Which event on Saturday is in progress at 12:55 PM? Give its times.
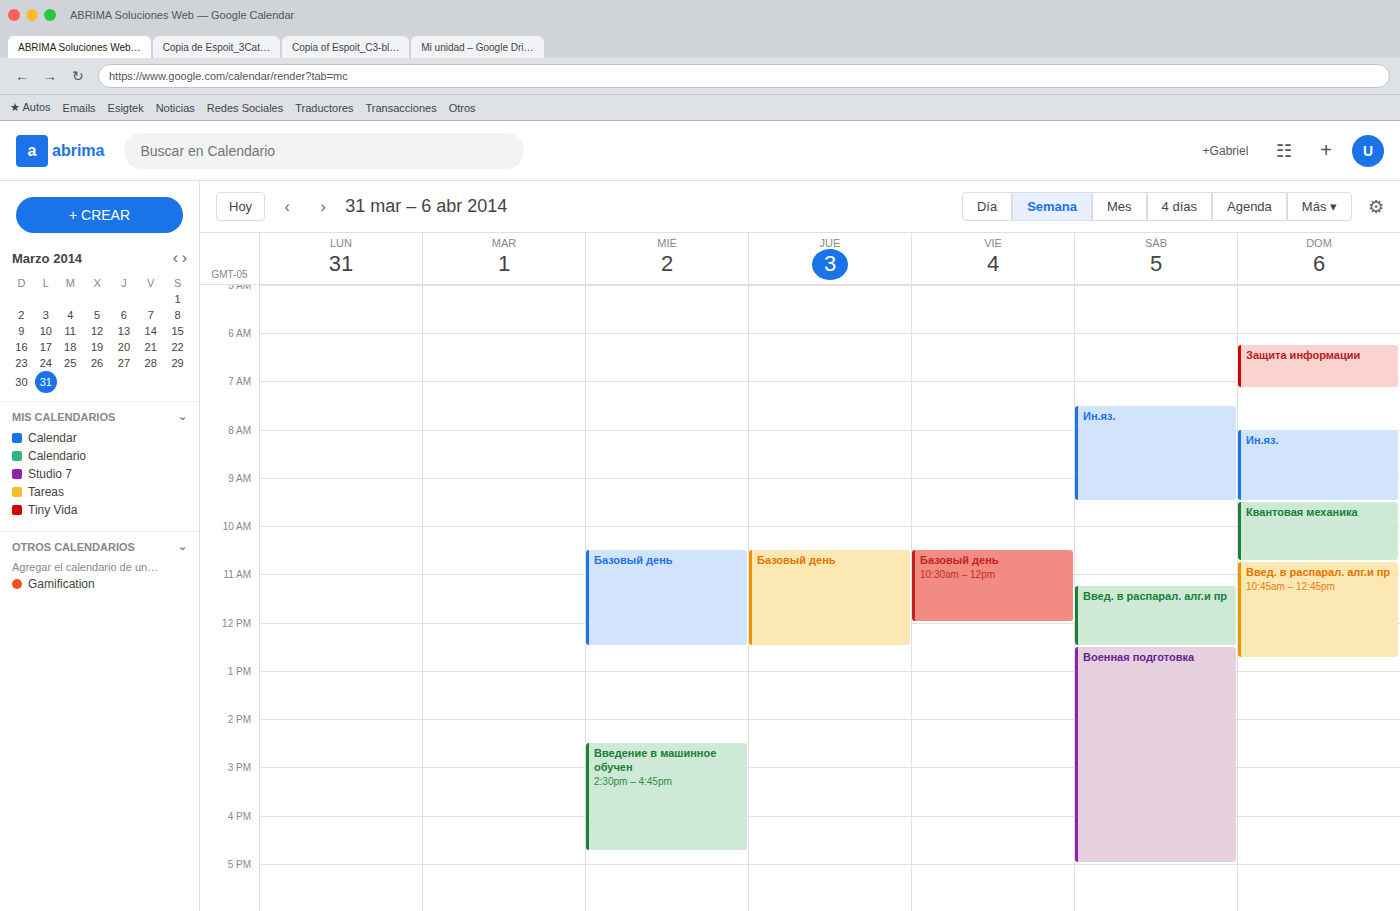
"Военная подготовка", 12:30 PM to 5:00 PM